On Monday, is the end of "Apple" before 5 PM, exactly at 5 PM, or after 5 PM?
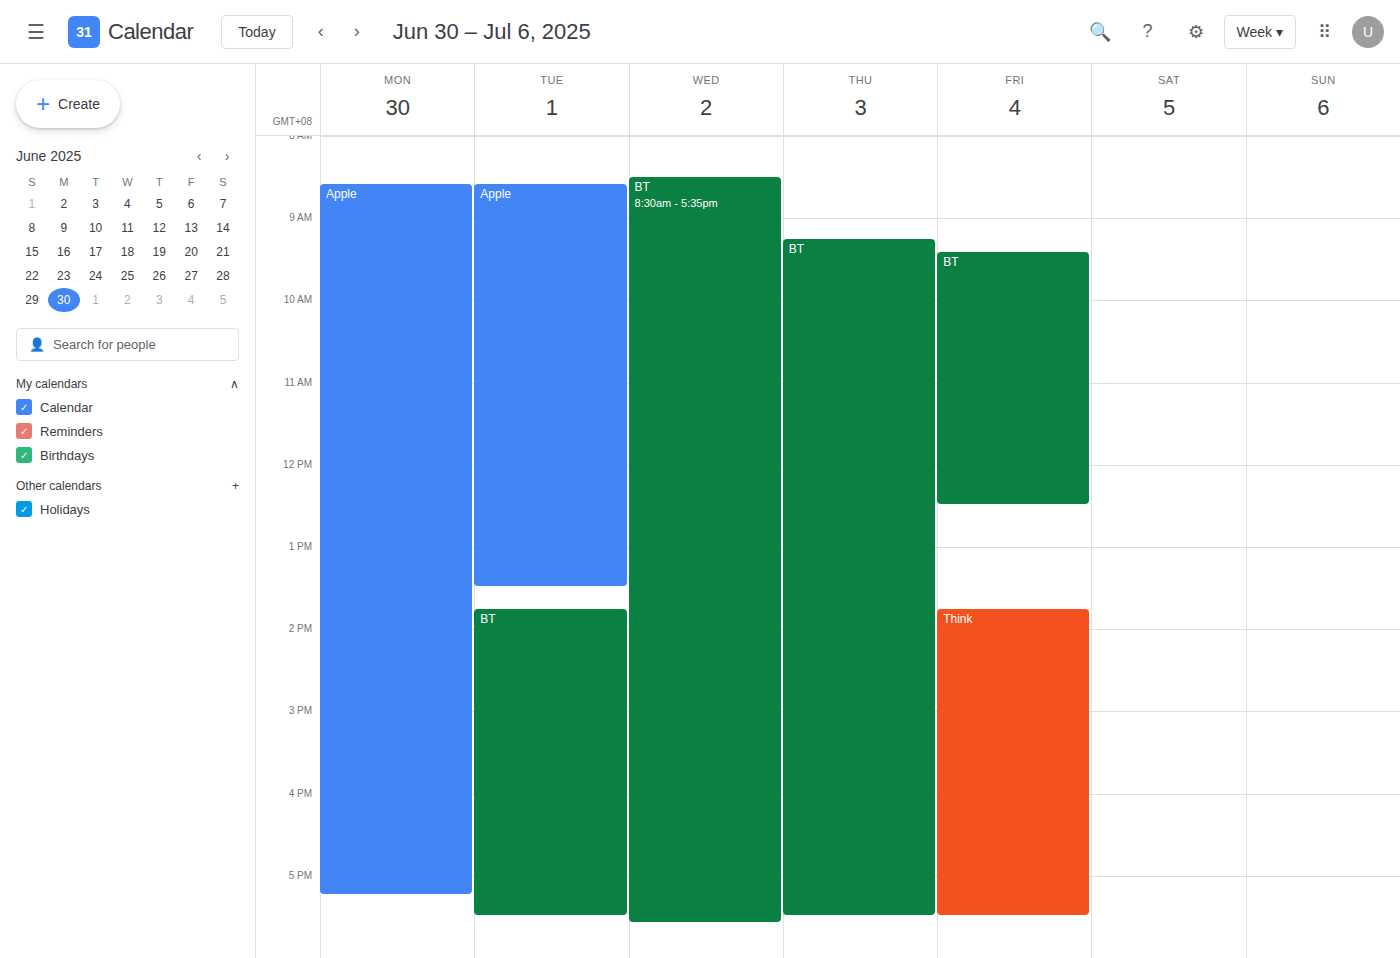
5:15 PM -- after 5 PM, 15 minutes below the 5 PM line.